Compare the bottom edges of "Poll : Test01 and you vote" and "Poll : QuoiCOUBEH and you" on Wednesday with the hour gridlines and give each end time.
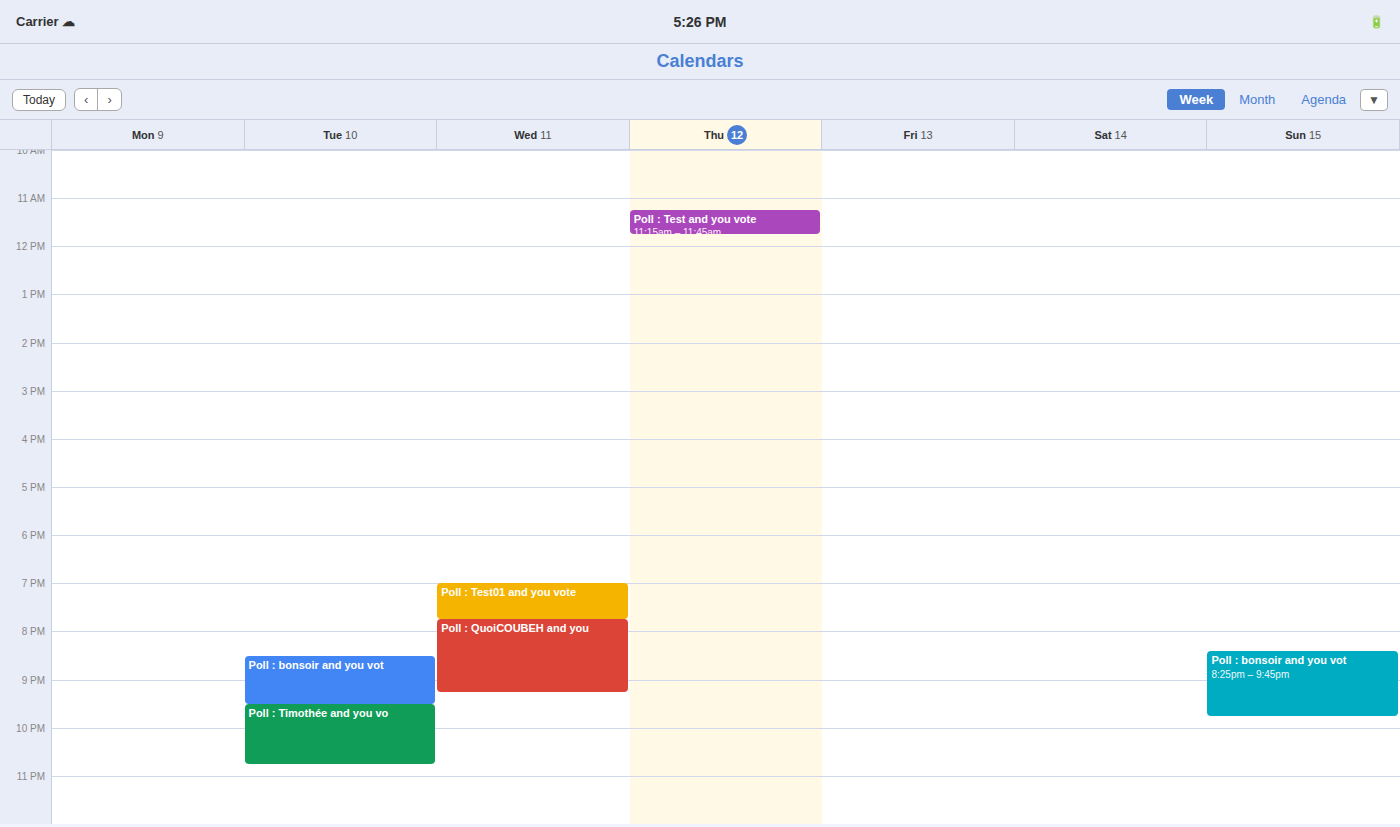
"Poll : Test01 and you vote": 7:45 PM, neither: three quarters of the way from the 7 PM line to the 8 PM line. "Poll : QuoiCOUBEH and you": 9:15 PM, neither: a quarter of the way from the 9 PM line to the 10 PM line.